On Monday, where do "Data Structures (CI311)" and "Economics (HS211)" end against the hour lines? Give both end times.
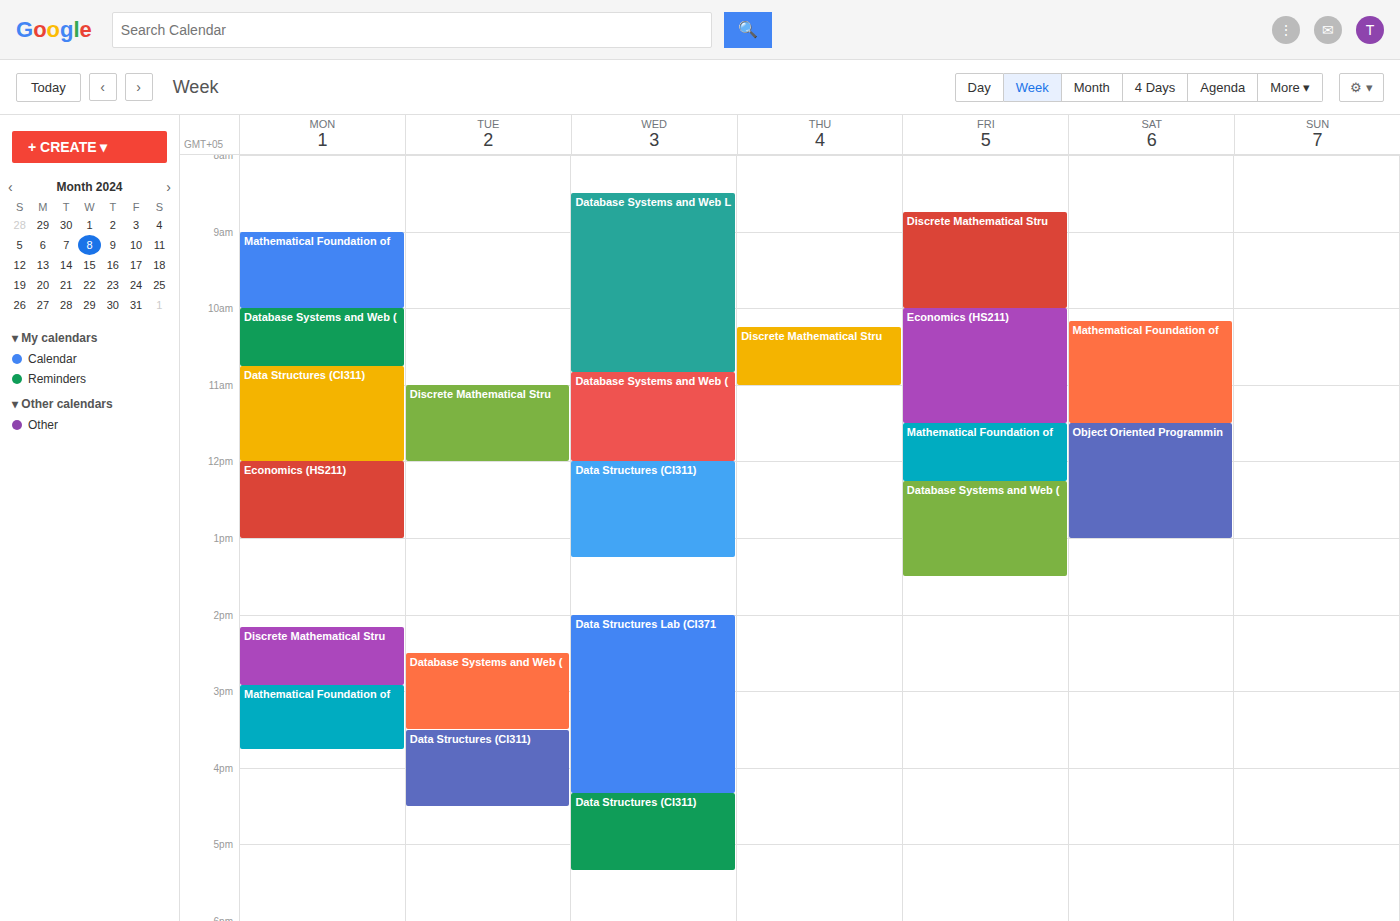
"Data Structures (CI311)": 12:00 PM, exactly on the 12 PM line. "Economics (HS211)": 1:00 PM, exactly on the 1 PM line.